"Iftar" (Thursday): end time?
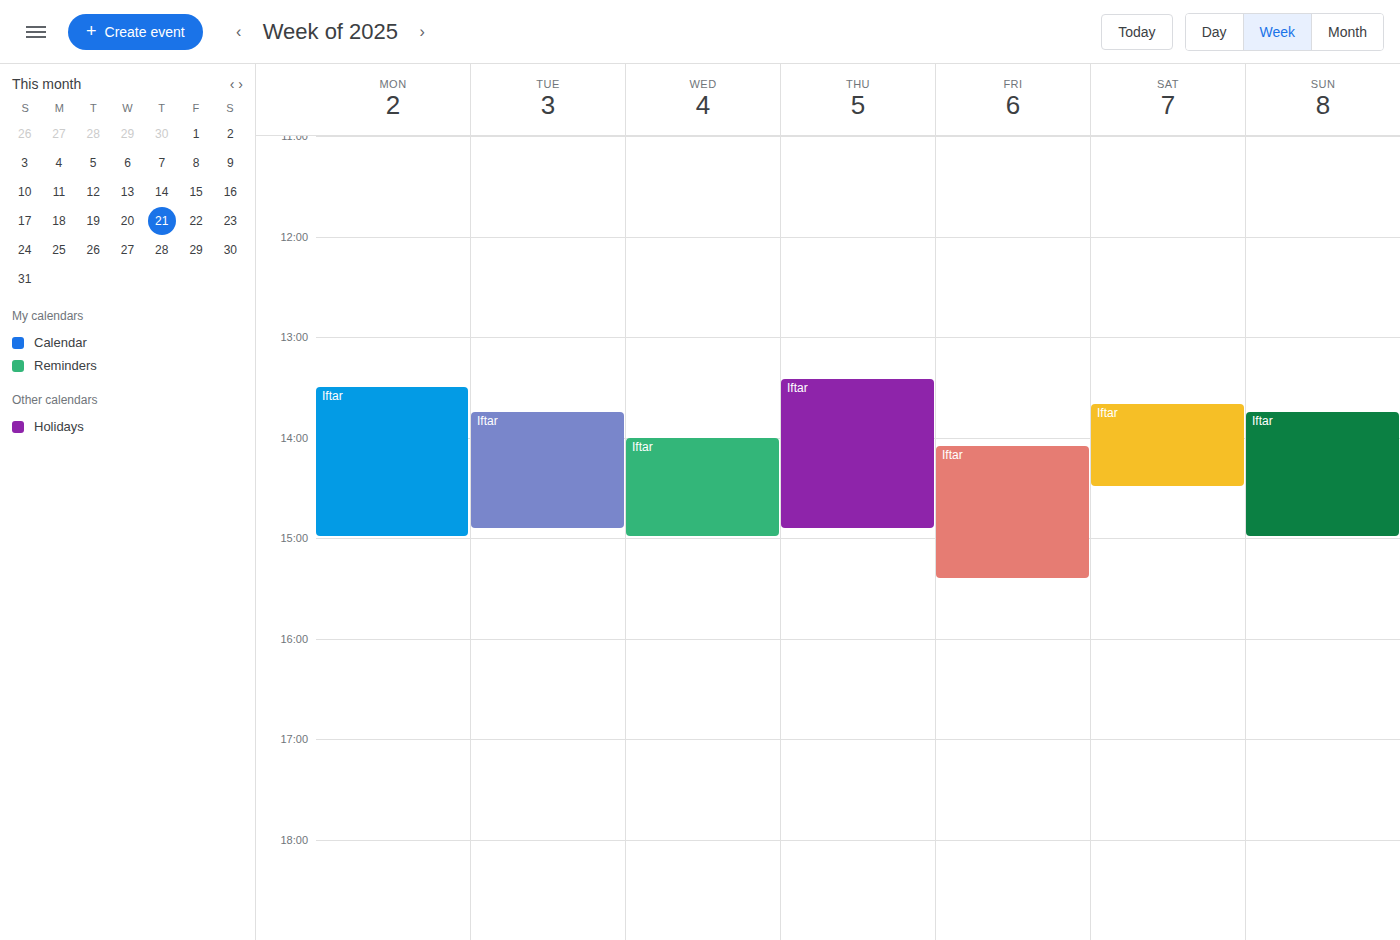
14:55